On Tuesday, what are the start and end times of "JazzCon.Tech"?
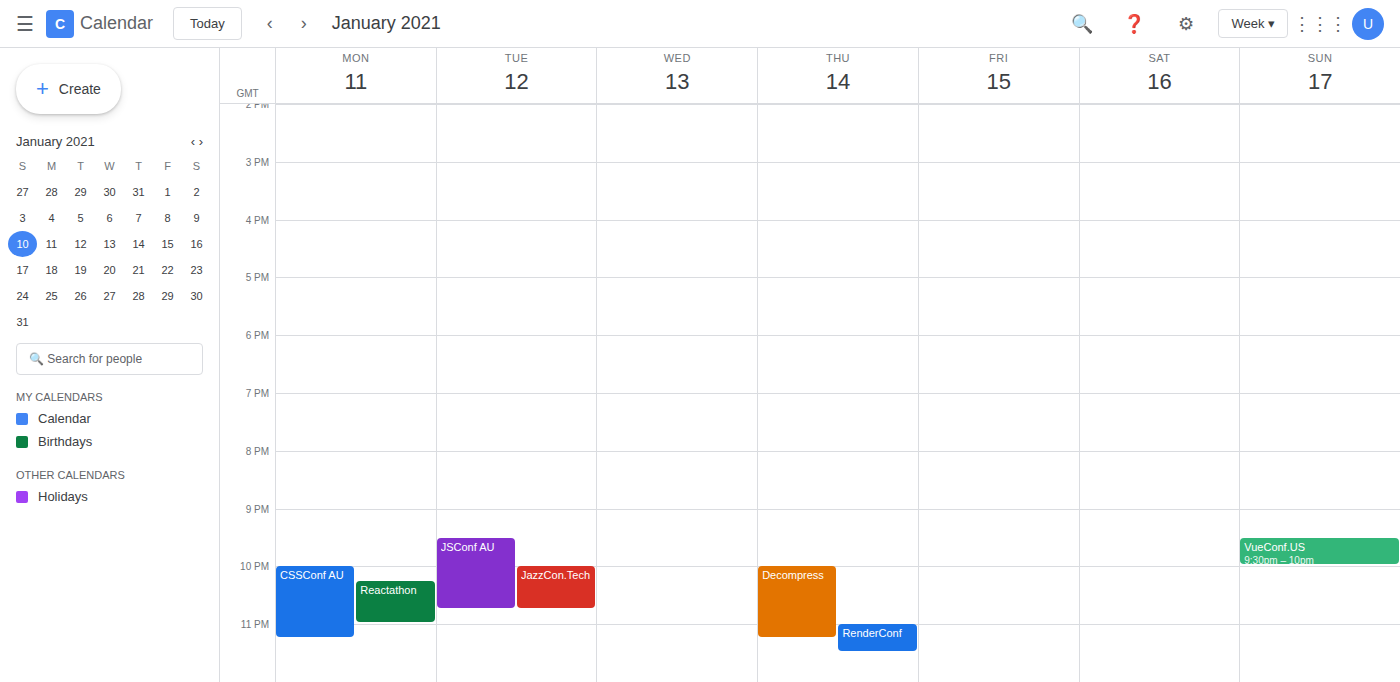
22:00 to 22:45